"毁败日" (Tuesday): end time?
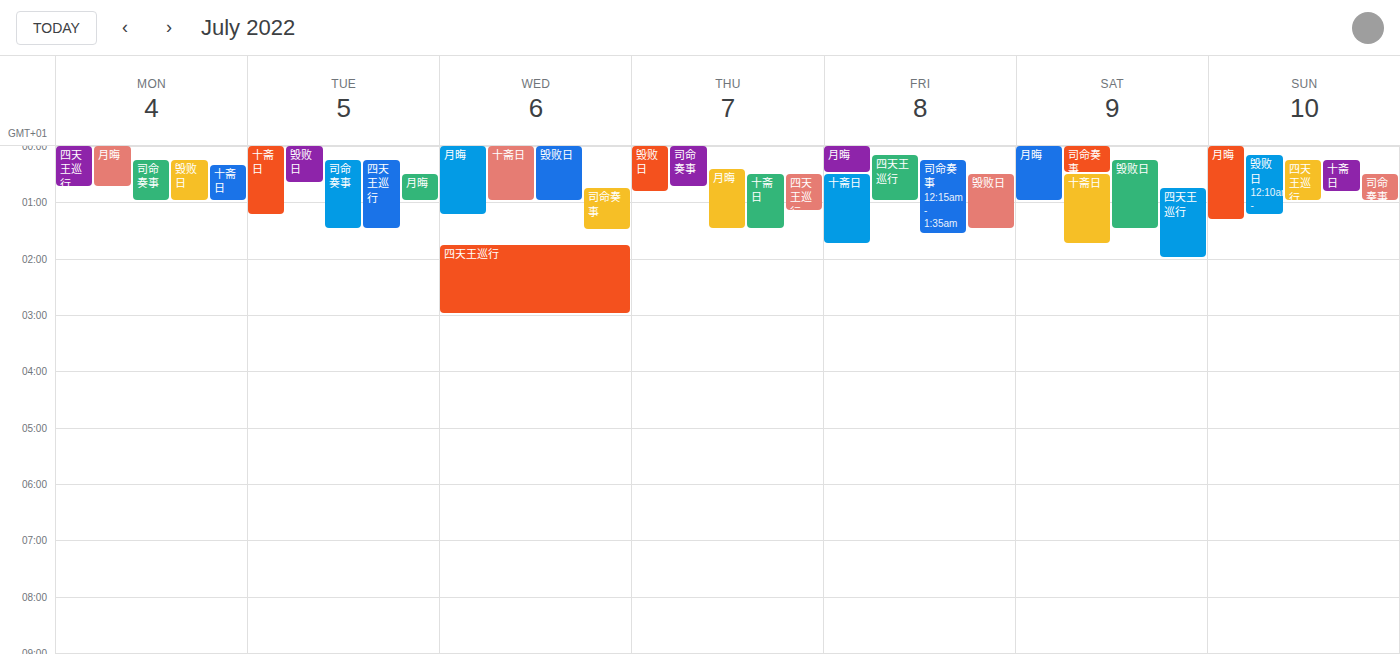
12:40 AM